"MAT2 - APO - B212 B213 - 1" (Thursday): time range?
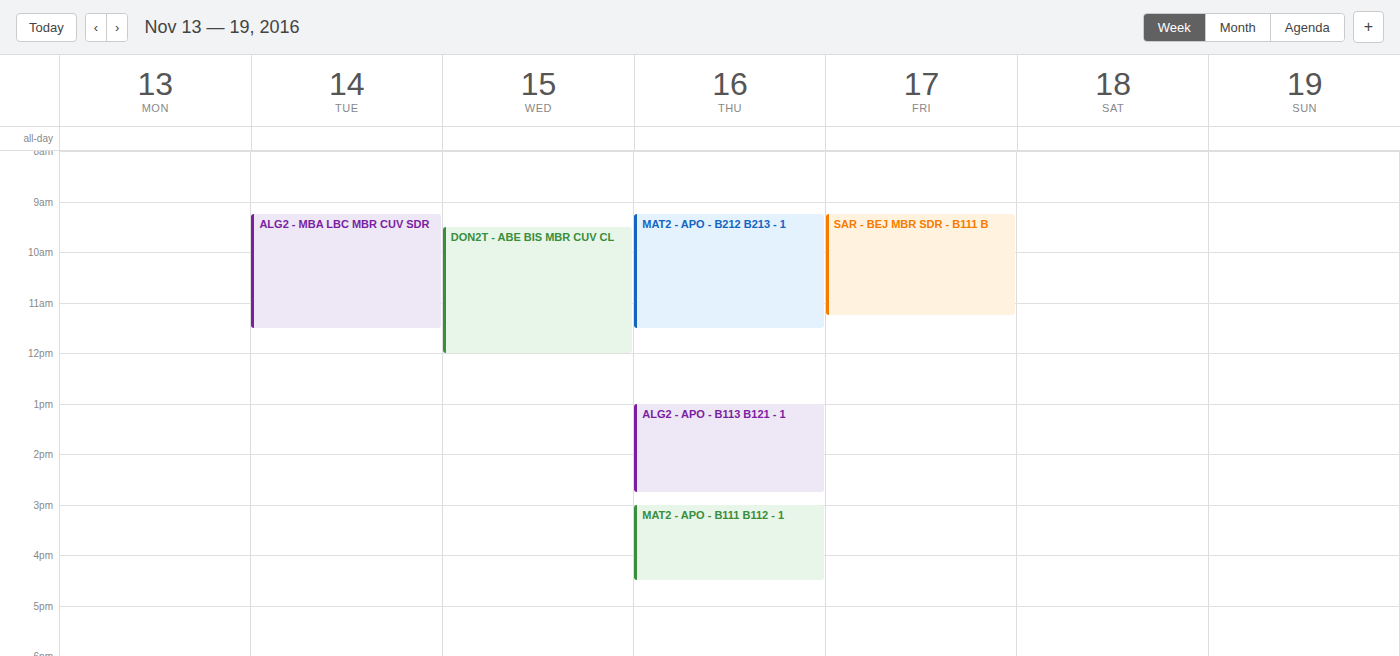
9:15 AM to 11:30 AM